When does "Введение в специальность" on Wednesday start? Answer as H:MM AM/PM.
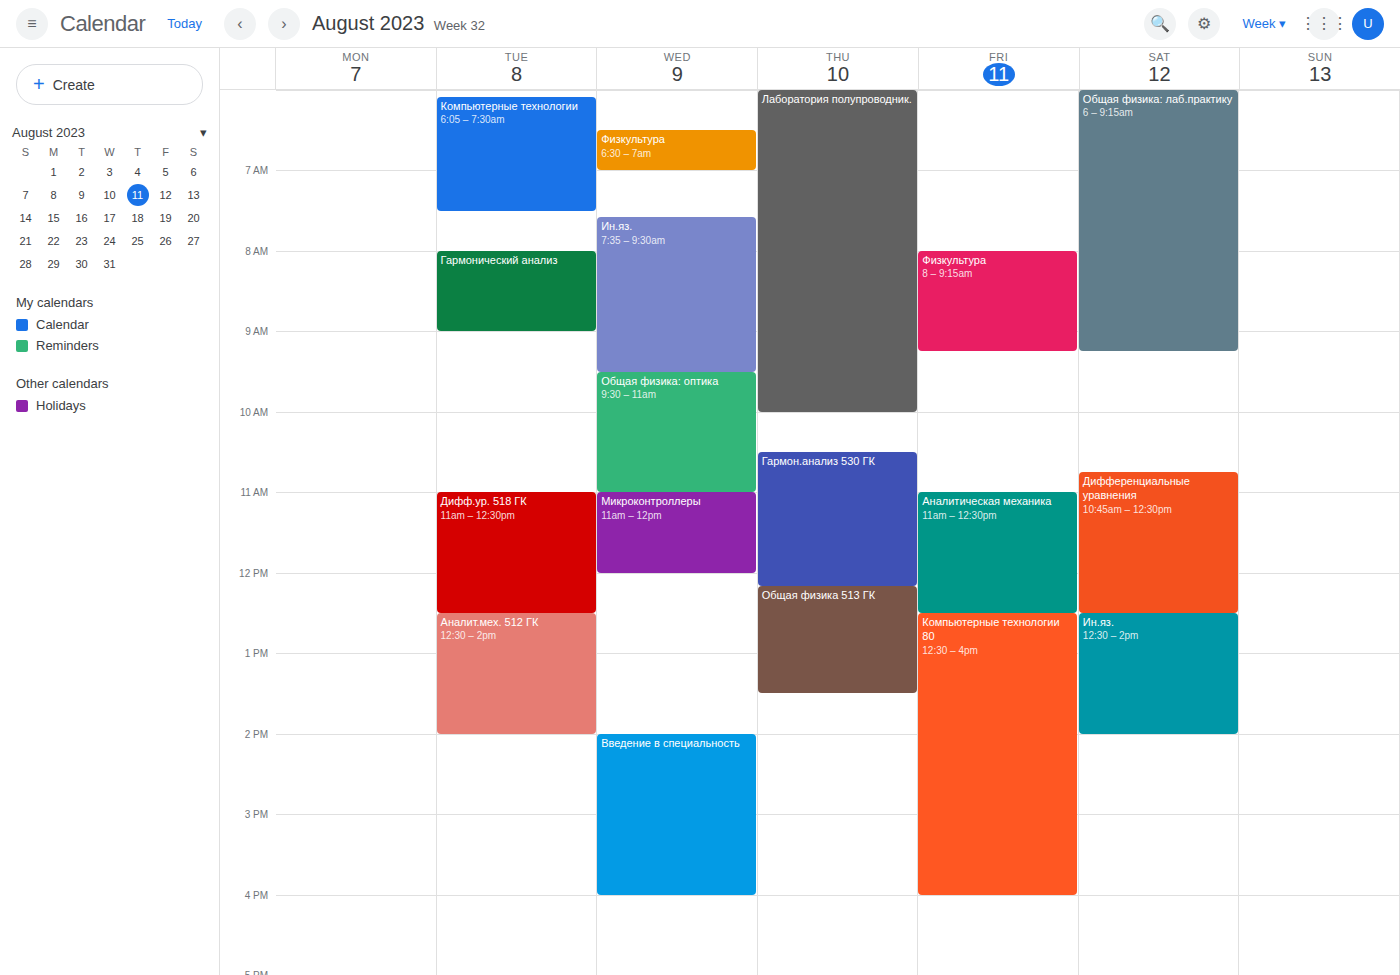
2:00 PM